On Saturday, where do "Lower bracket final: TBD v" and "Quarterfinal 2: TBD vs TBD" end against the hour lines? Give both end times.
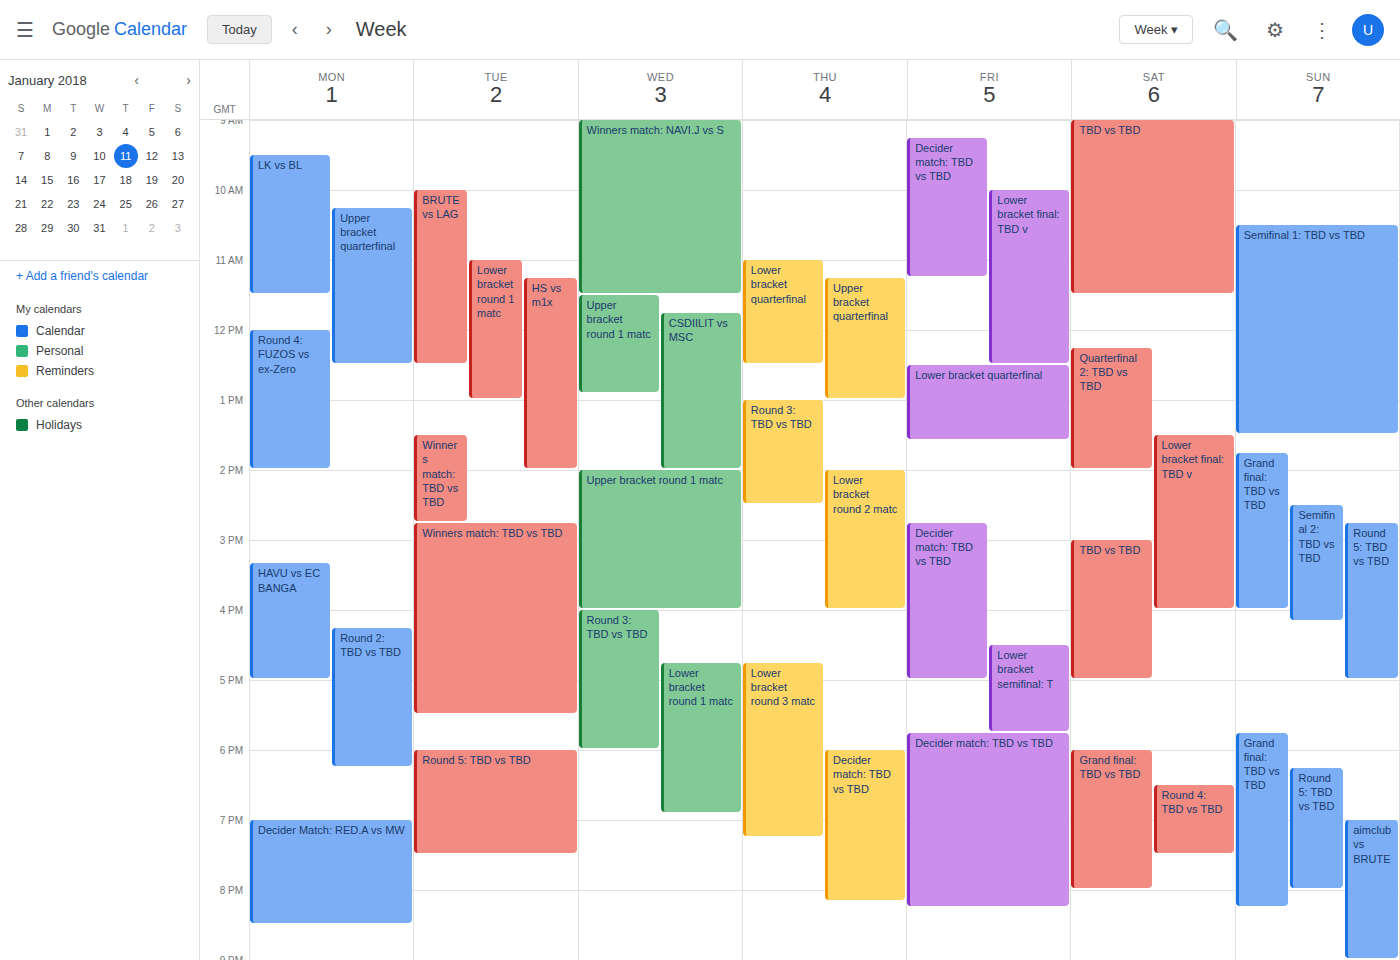
"Lower bracket final: TBD v": 4:00 PM, exactly on the 4 PM line. "Quarterfinal 2: TBD vs TBD": 2:00 PM, exactly on the 2 PM line.